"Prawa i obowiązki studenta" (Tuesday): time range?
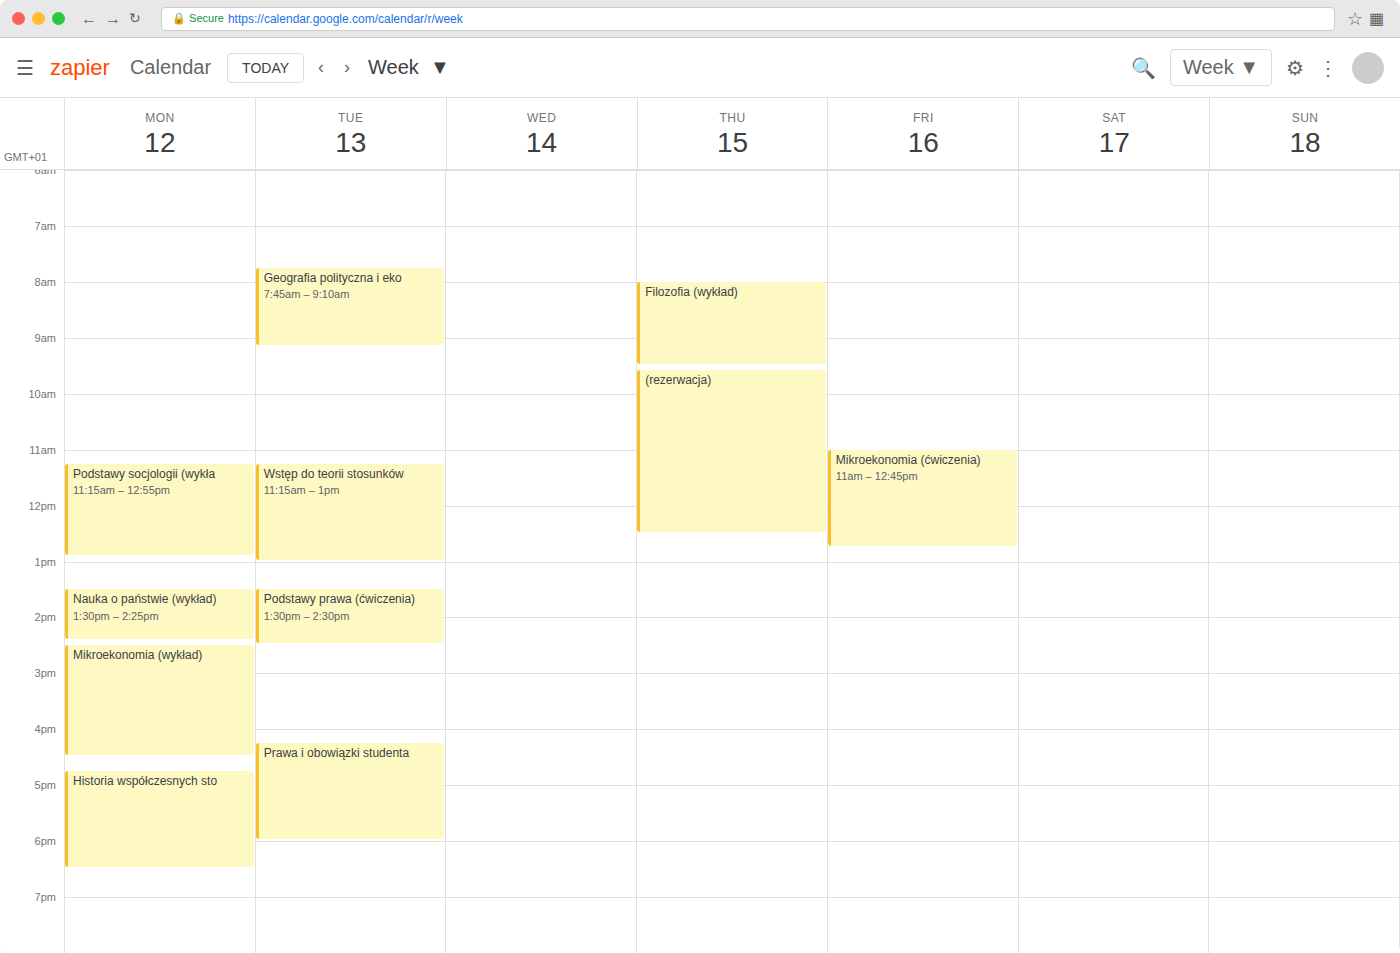
4:15 PM to 6:00 PM